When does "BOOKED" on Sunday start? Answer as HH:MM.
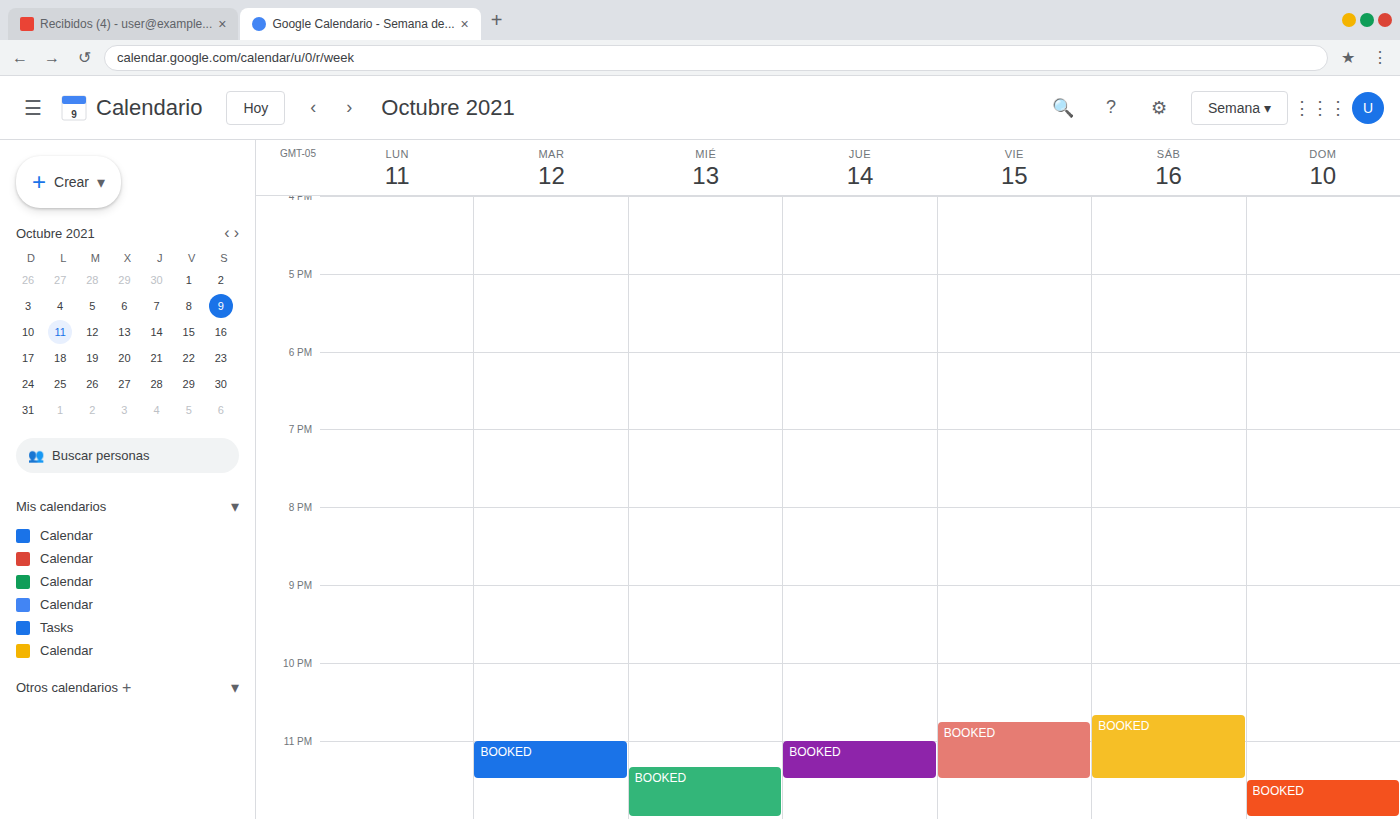
23:30